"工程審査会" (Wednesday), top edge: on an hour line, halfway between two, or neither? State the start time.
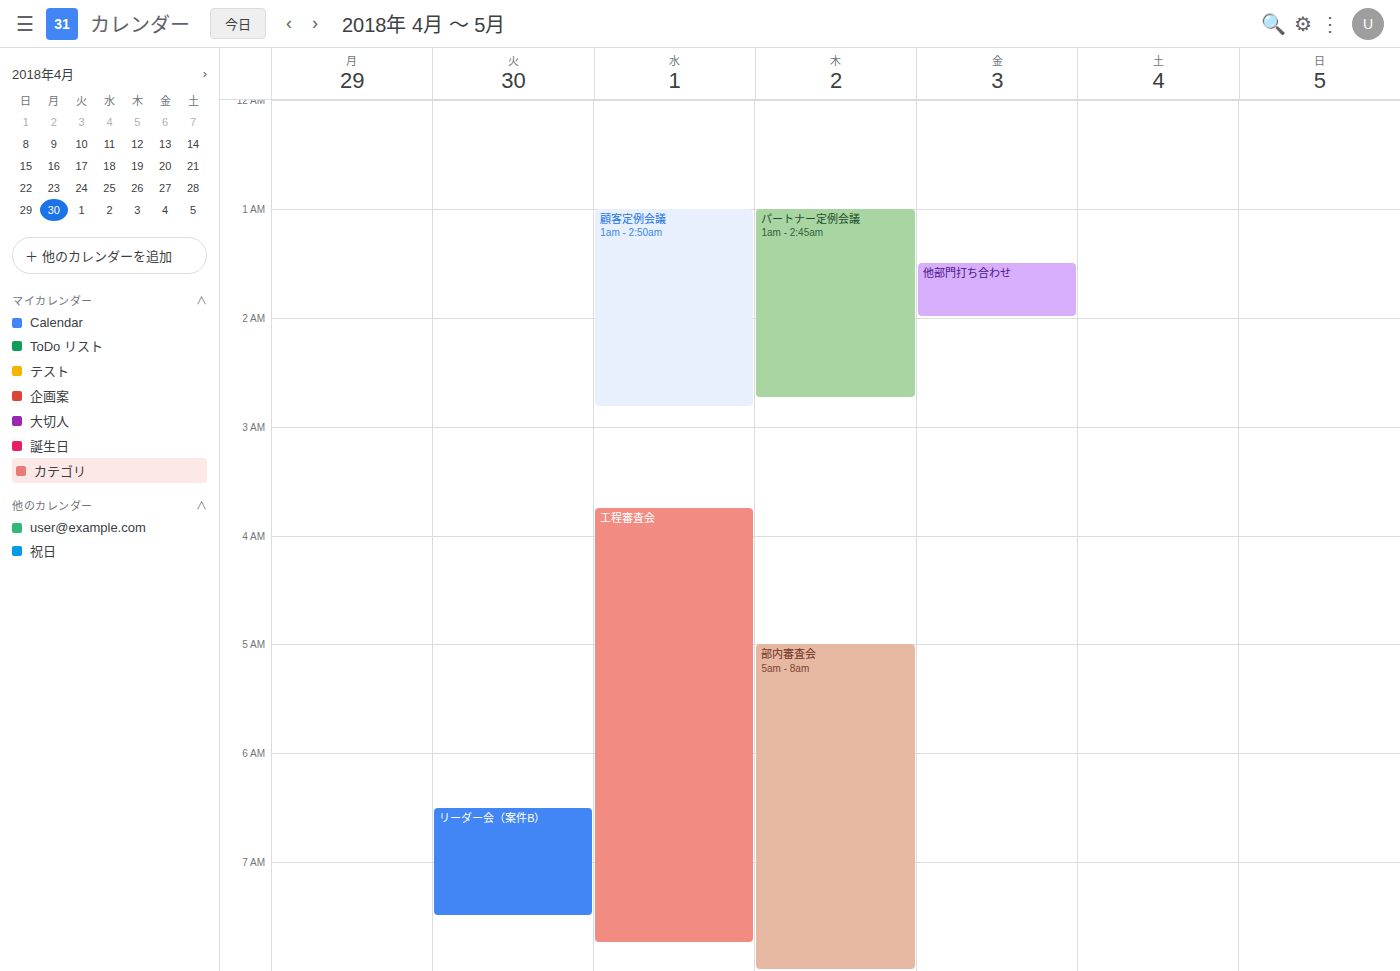
3:45 AM -- neither: three quarters of the way from the 3 AM line to the 4 AM line.